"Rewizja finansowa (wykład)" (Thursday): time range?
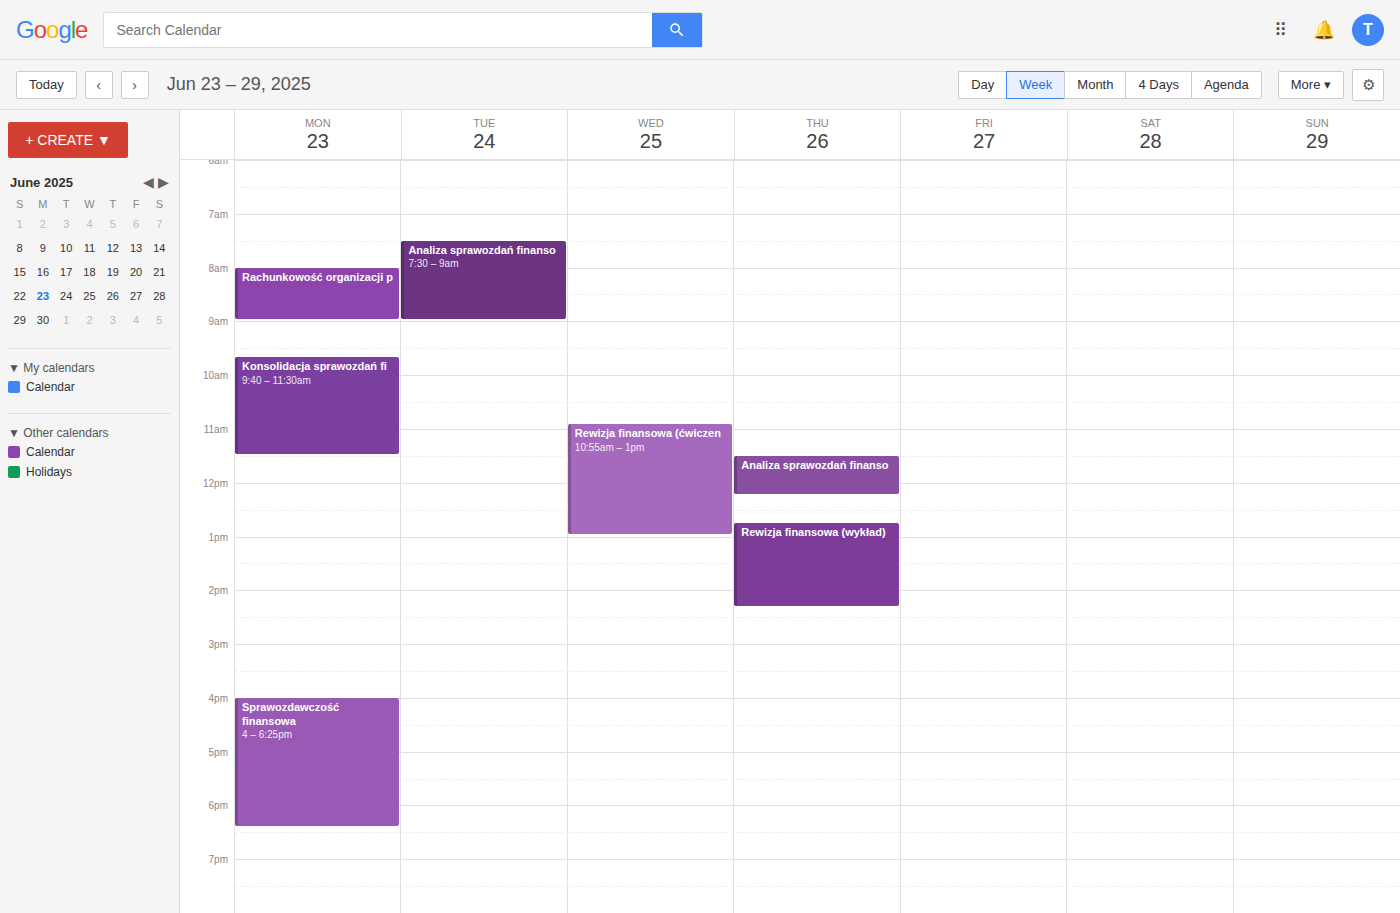
12:45 PM to 2:20 PM